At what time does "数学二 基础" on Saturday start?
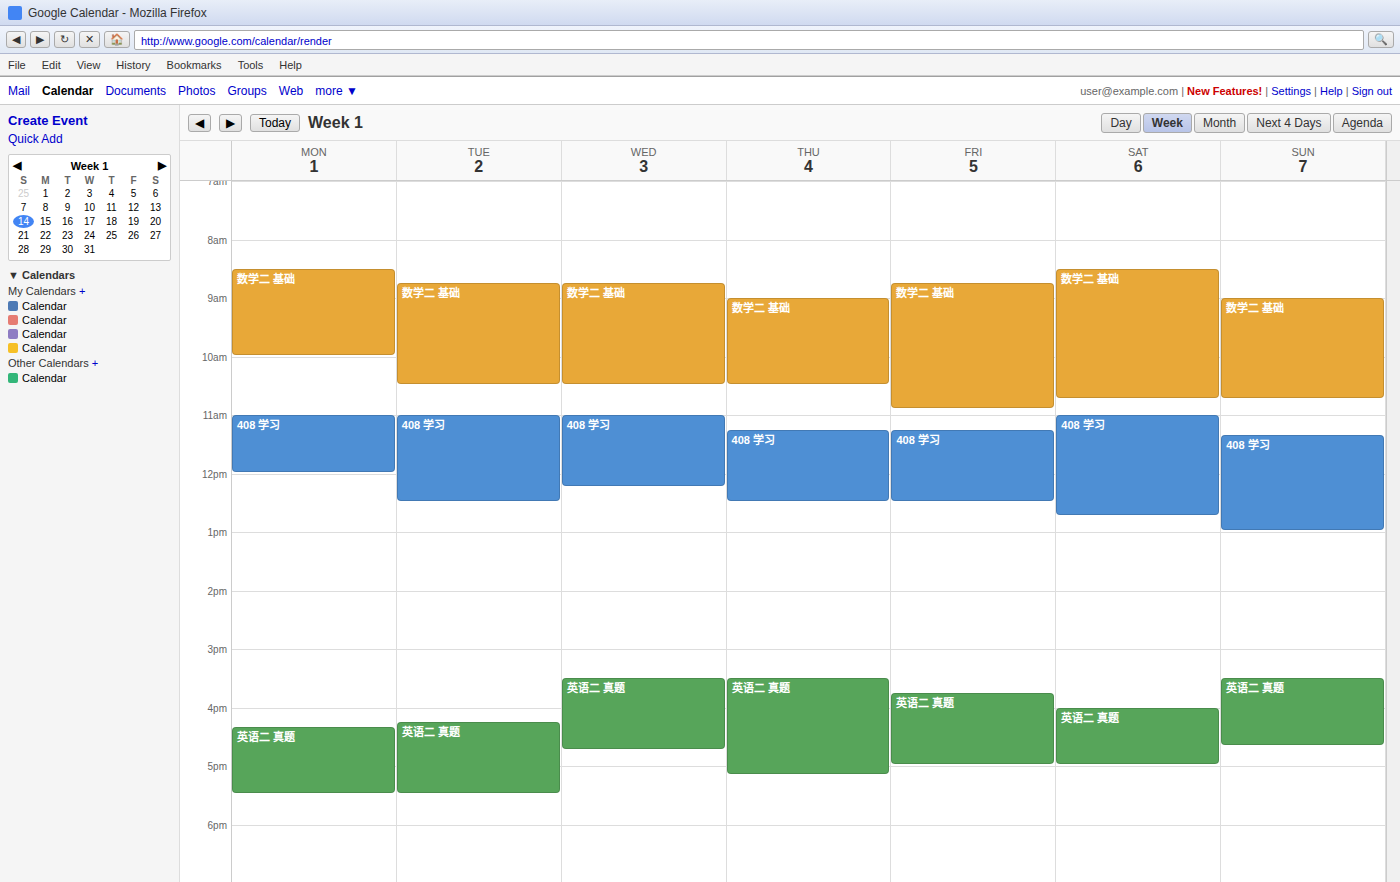
8:30 AM